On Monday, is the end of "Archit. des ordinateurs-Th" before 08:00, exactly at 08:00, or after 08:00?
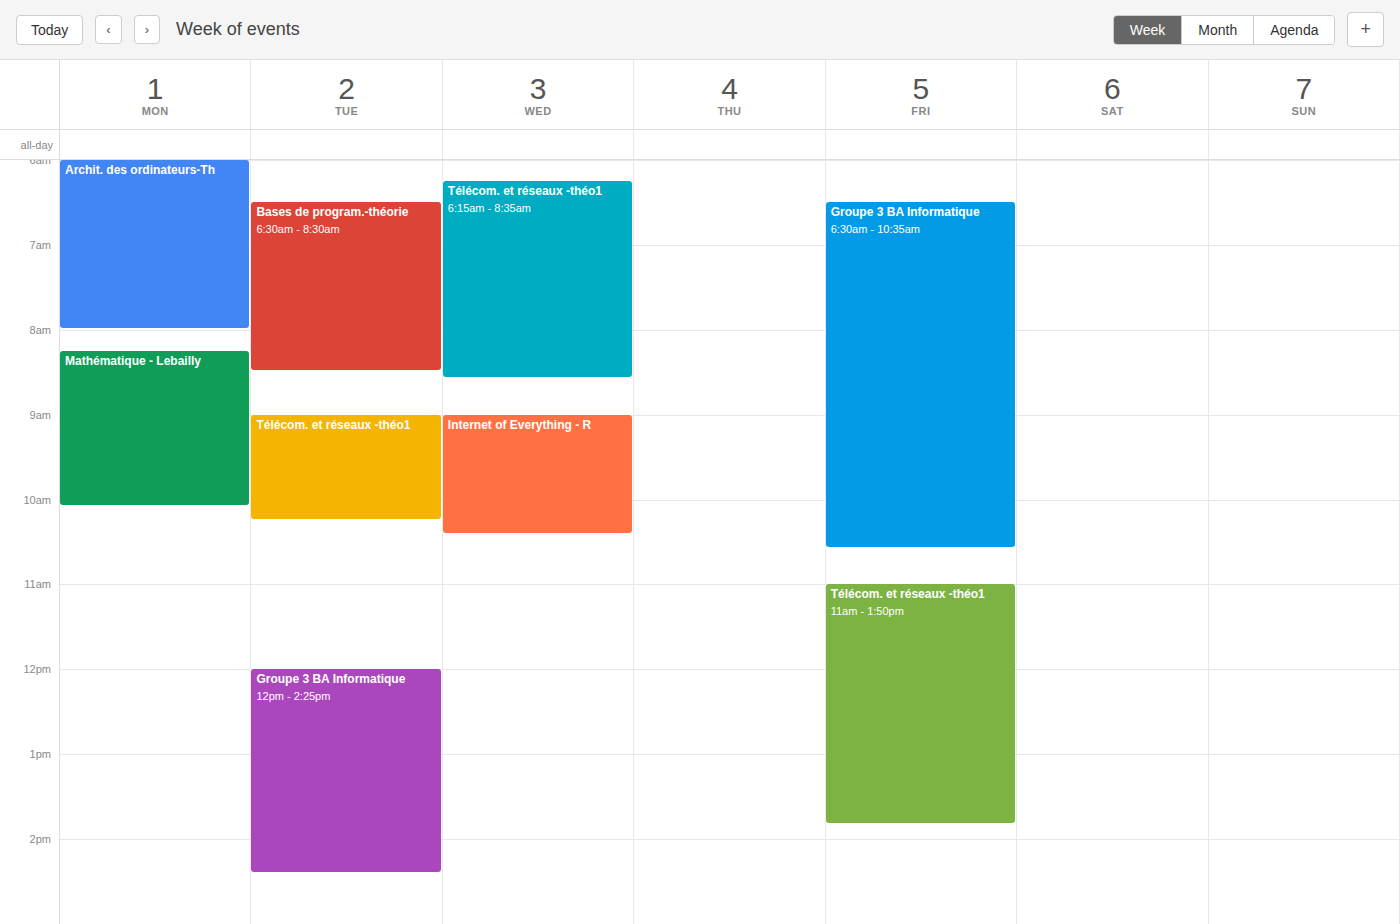
08:00 -- exactly at 08:00, on the 08:00 line.